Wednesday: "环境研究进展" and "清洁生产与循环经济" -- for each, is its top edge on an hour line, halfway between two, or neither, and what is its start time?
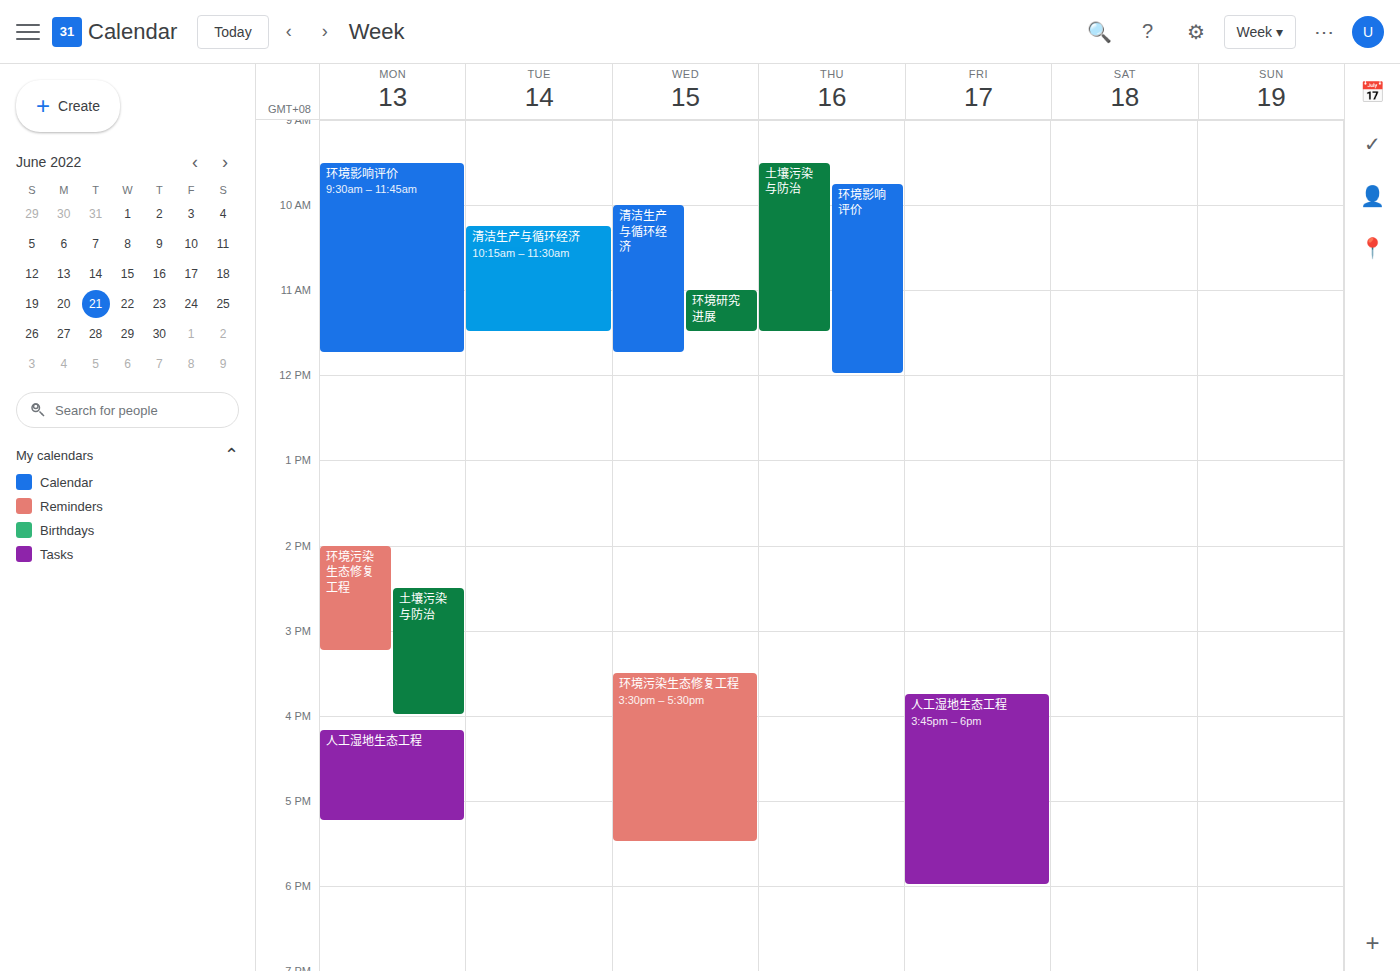
"环境研究进展": 11:00 AM, exactly on the 11 AM line. "清洁生产与循环经济": 10:00 AM, exactly on the 10 AM line.